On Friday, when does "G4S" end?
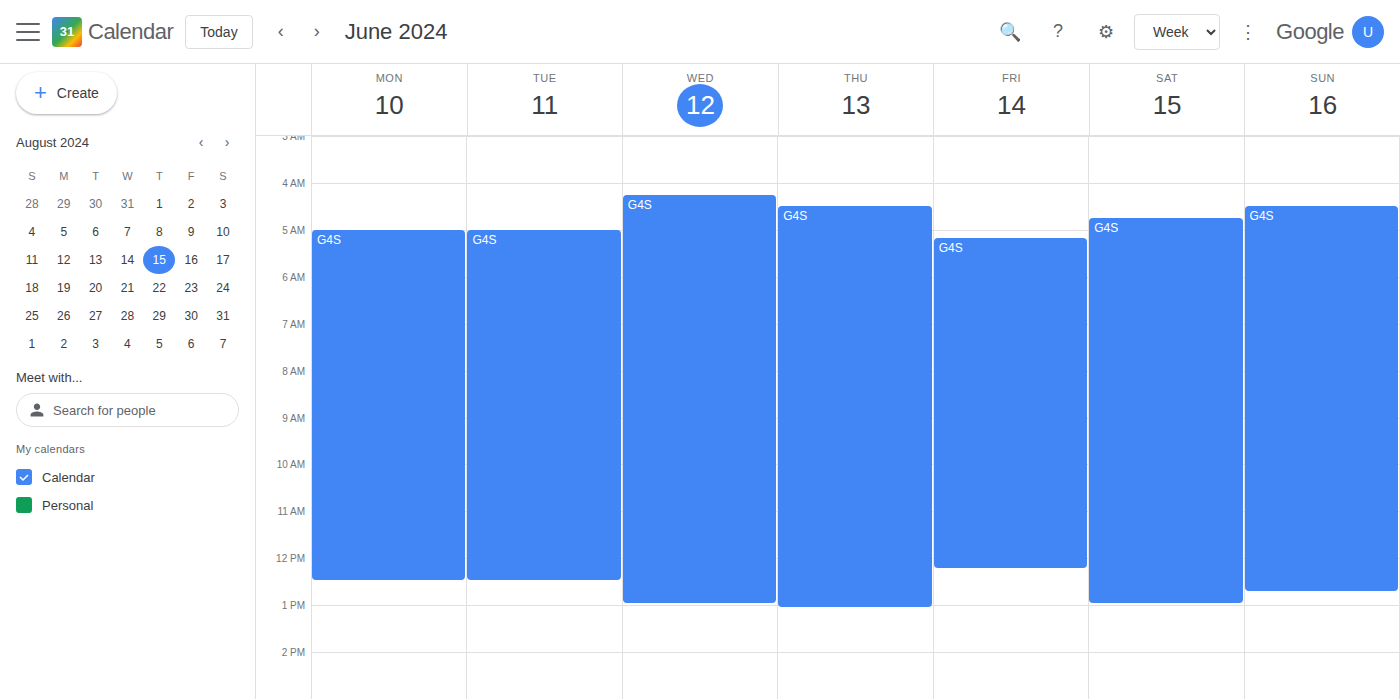
12:15